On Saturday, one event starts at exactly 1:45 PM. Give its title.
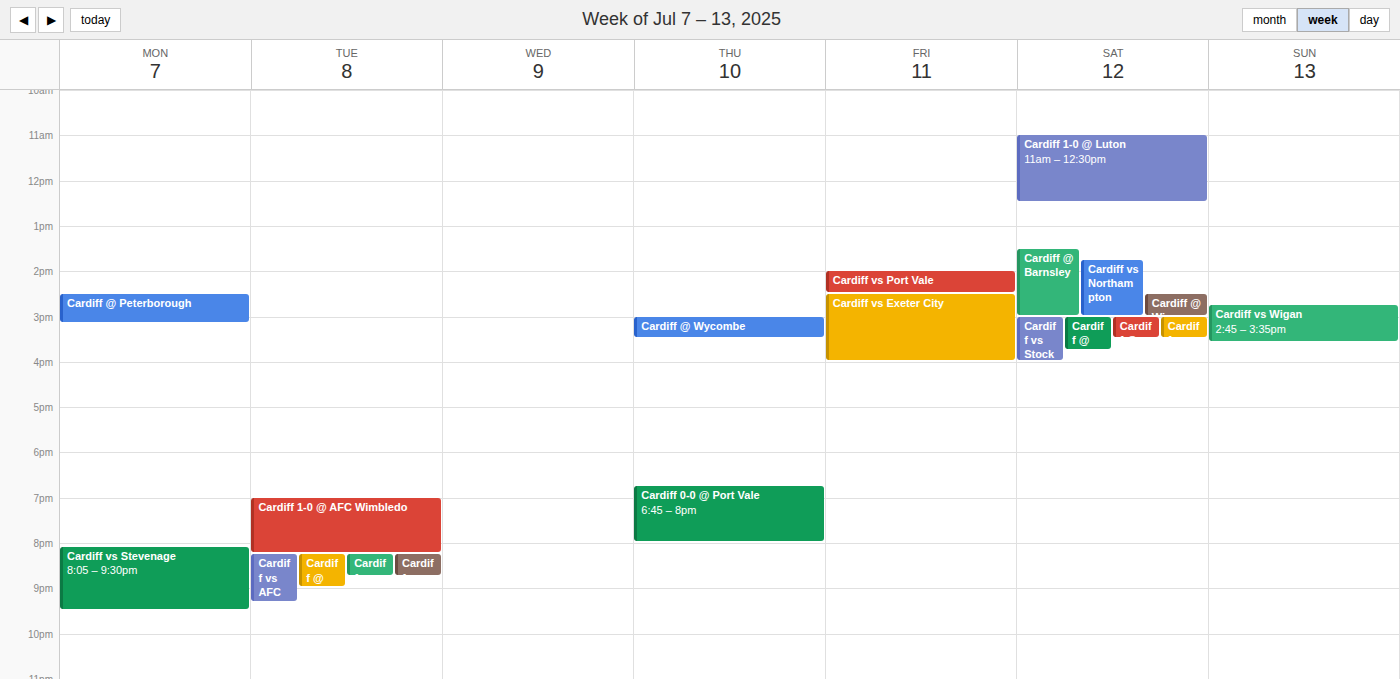
"Cardiff vs Northampton"